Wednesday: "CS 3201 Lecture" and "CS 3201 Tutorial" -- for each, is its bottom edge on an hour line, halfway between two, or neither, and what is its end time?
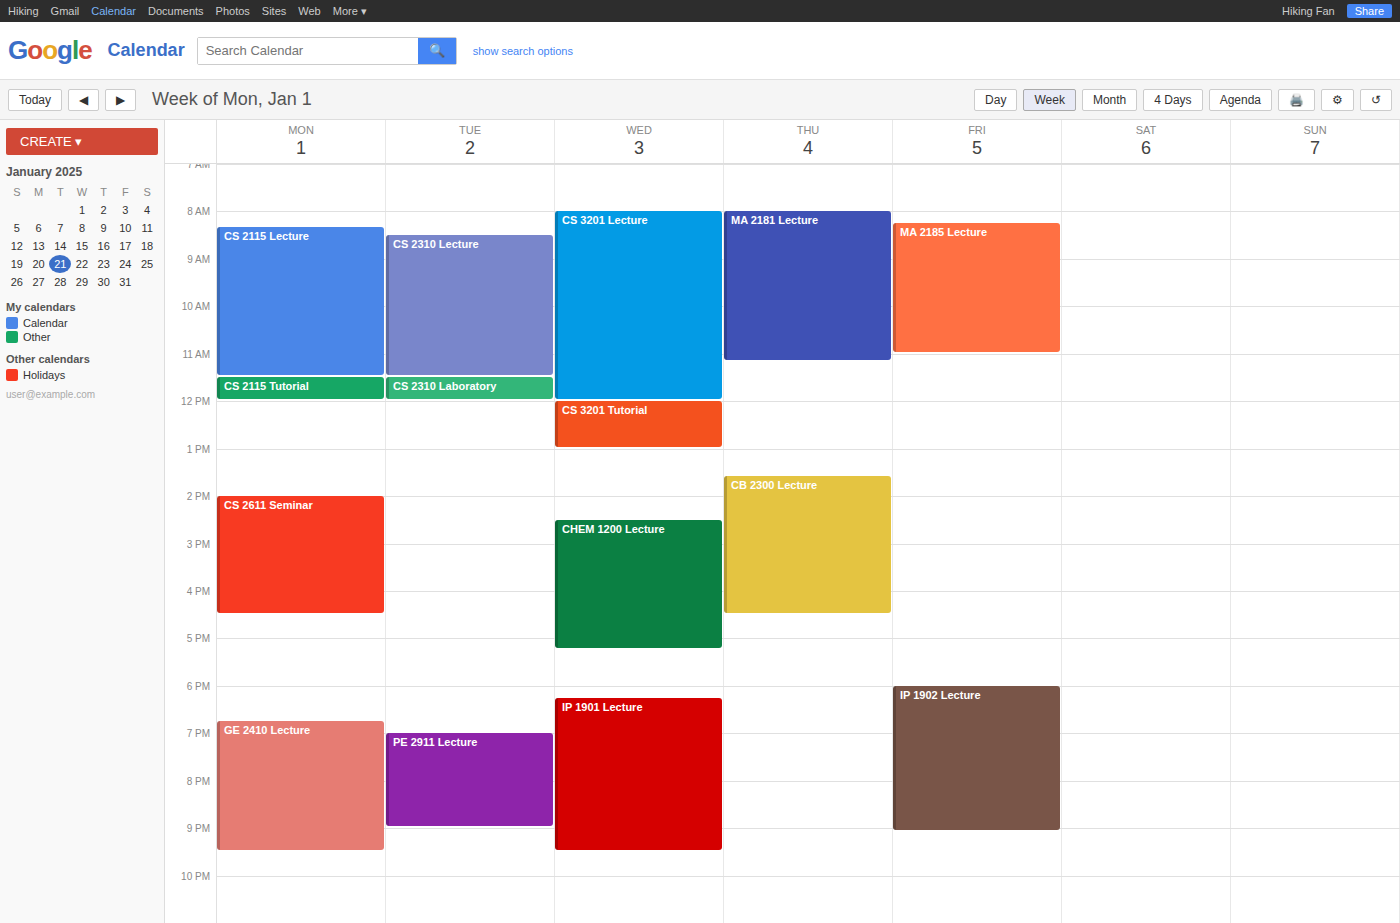
"CS 3201 Lecture": 12:00, exactly on the 12:00 line. "CS 3201 Tutorial": 13:00, exactly on the 13:00 line.